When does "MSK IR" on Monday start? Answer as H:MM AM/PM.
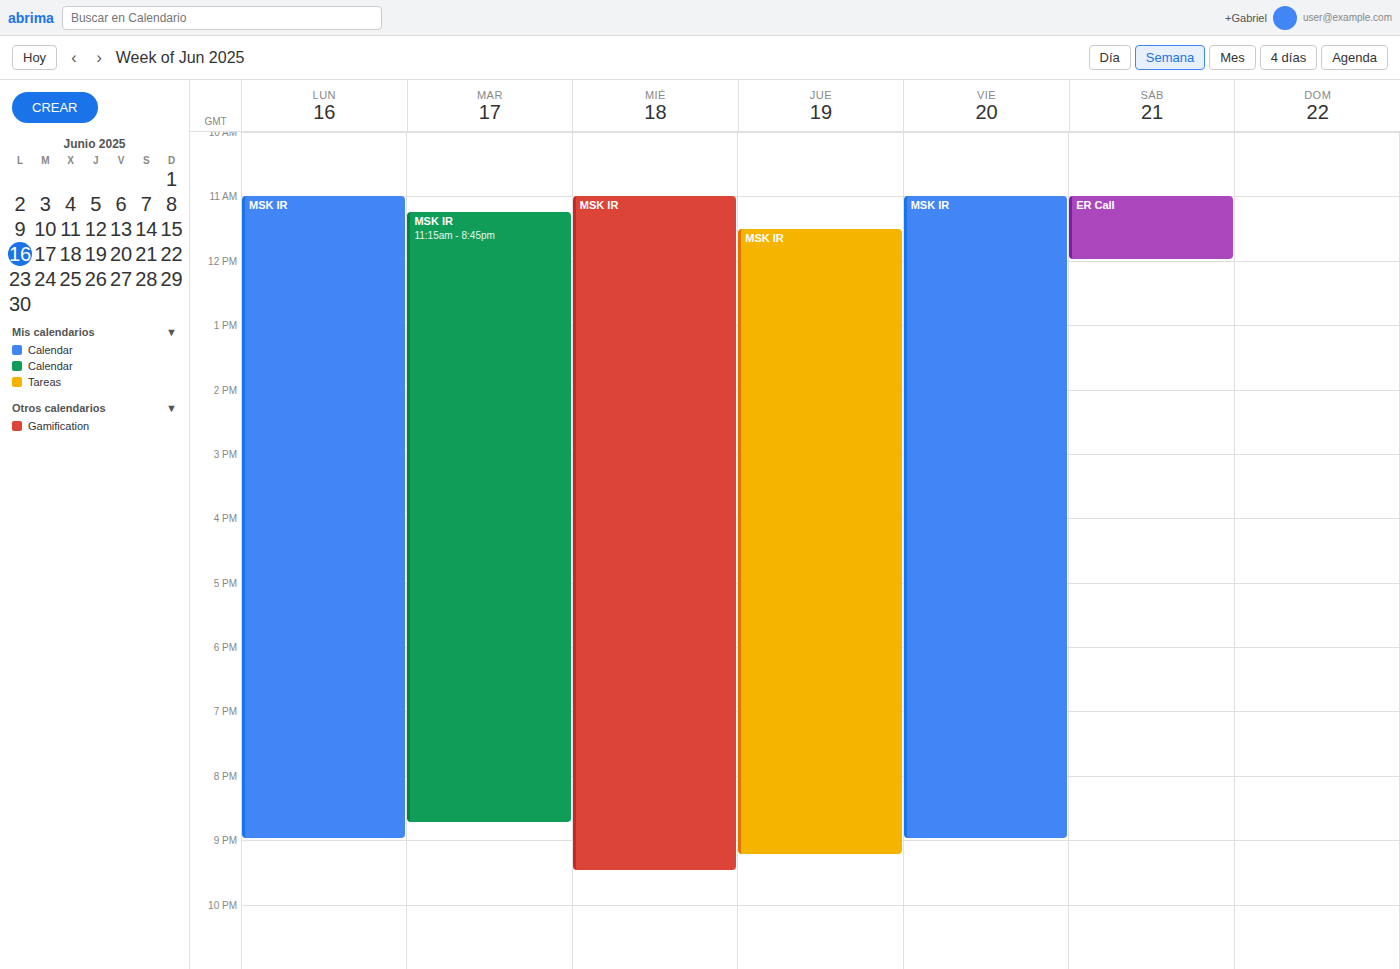
11:00 AM